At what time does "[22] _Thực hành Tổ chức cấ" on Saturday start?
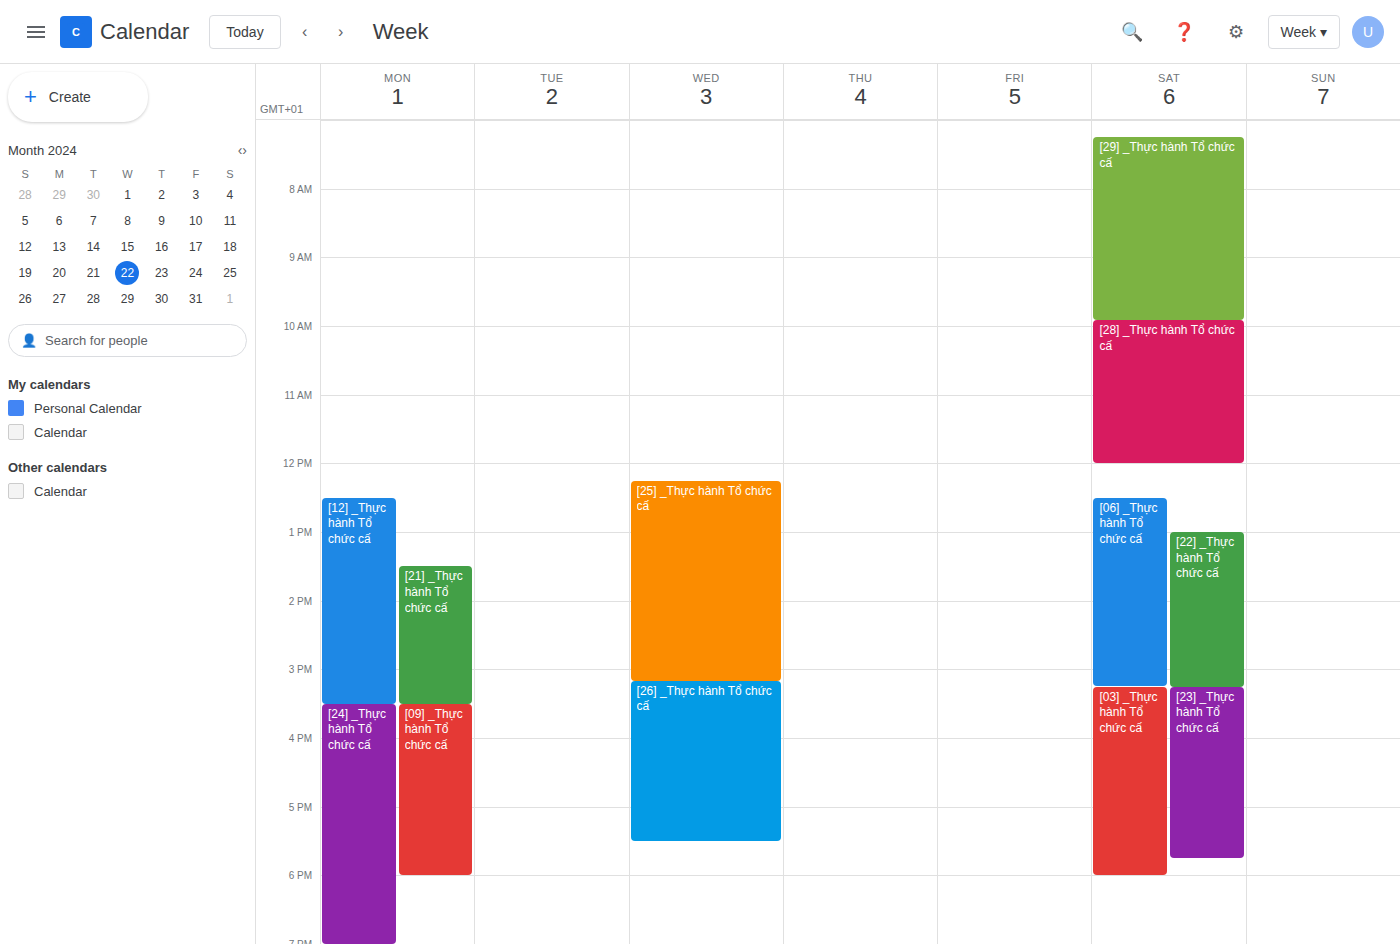
1:00 PM